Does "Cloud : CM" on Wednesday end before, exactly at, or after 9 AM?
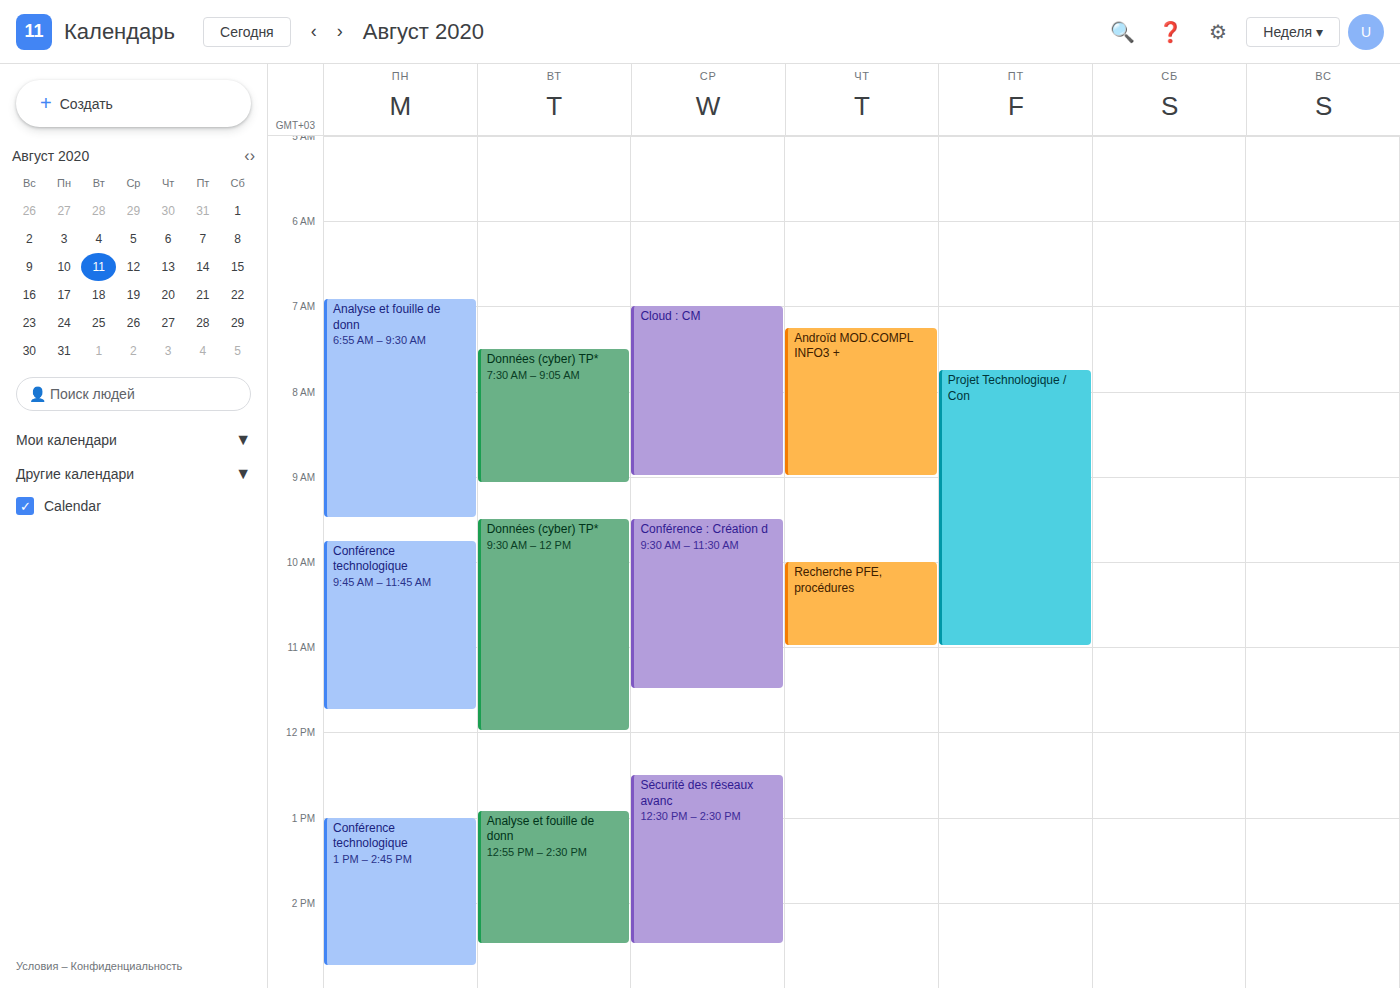
9:00 AM -- exactly at 9 AM, on the 9 AM line.